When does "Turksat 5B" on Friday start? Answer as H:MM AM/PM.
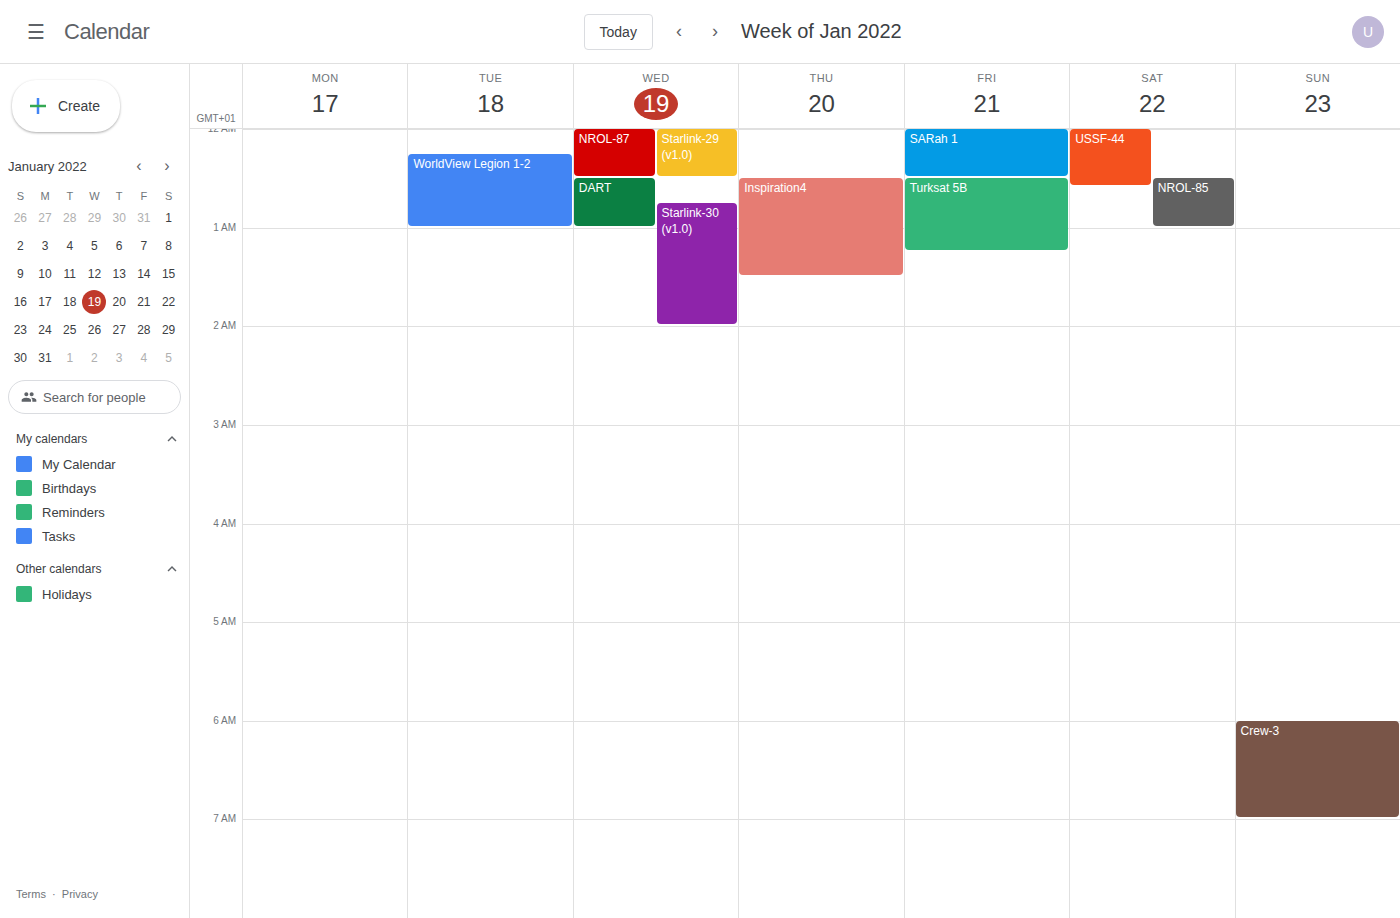
12:30 AM